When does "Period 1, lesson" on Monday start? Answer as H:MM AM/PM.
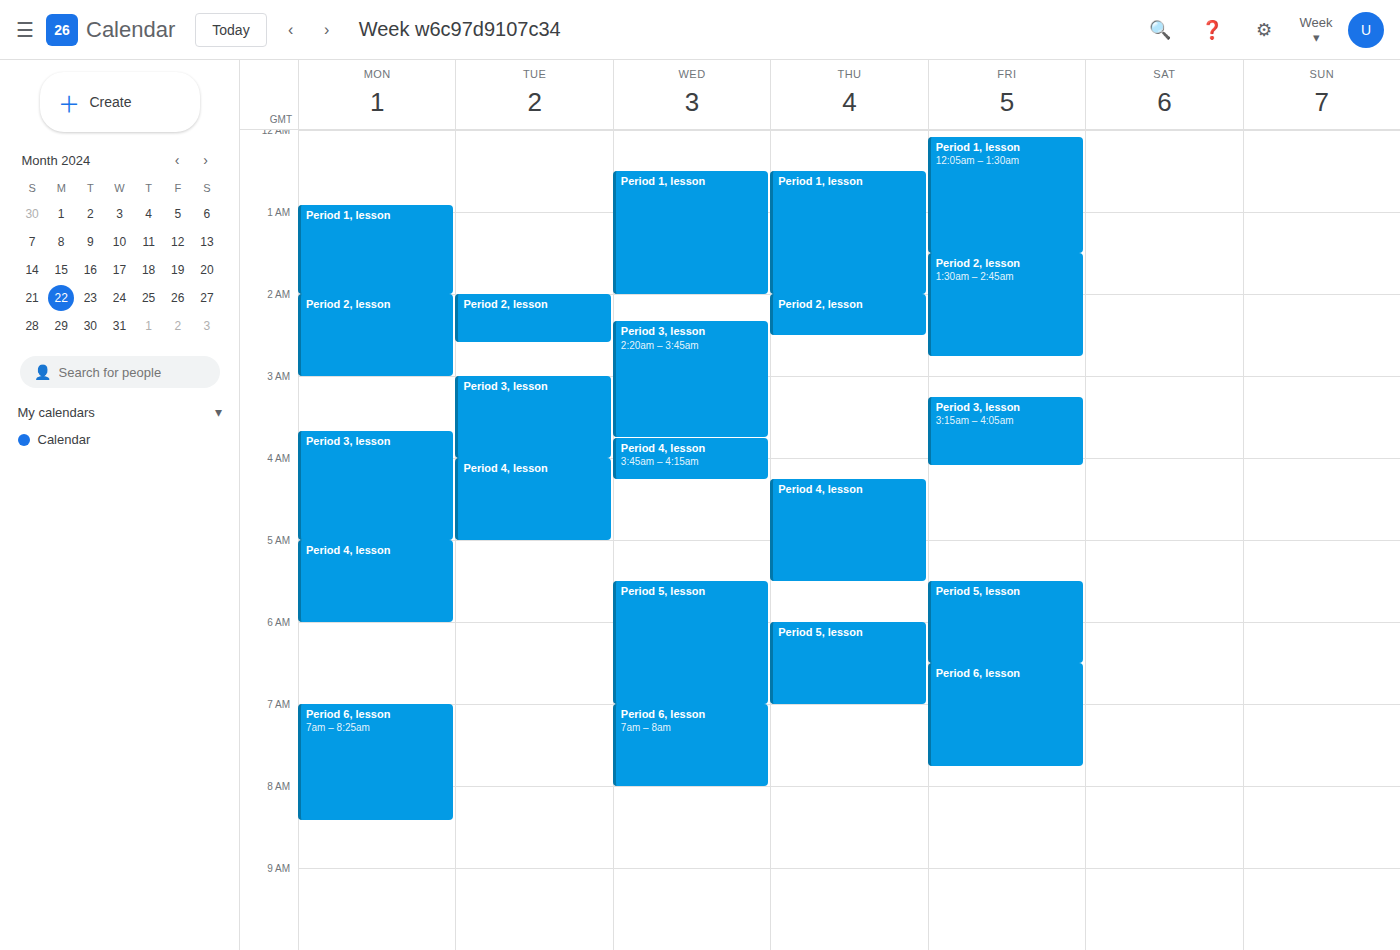
12:55 AM